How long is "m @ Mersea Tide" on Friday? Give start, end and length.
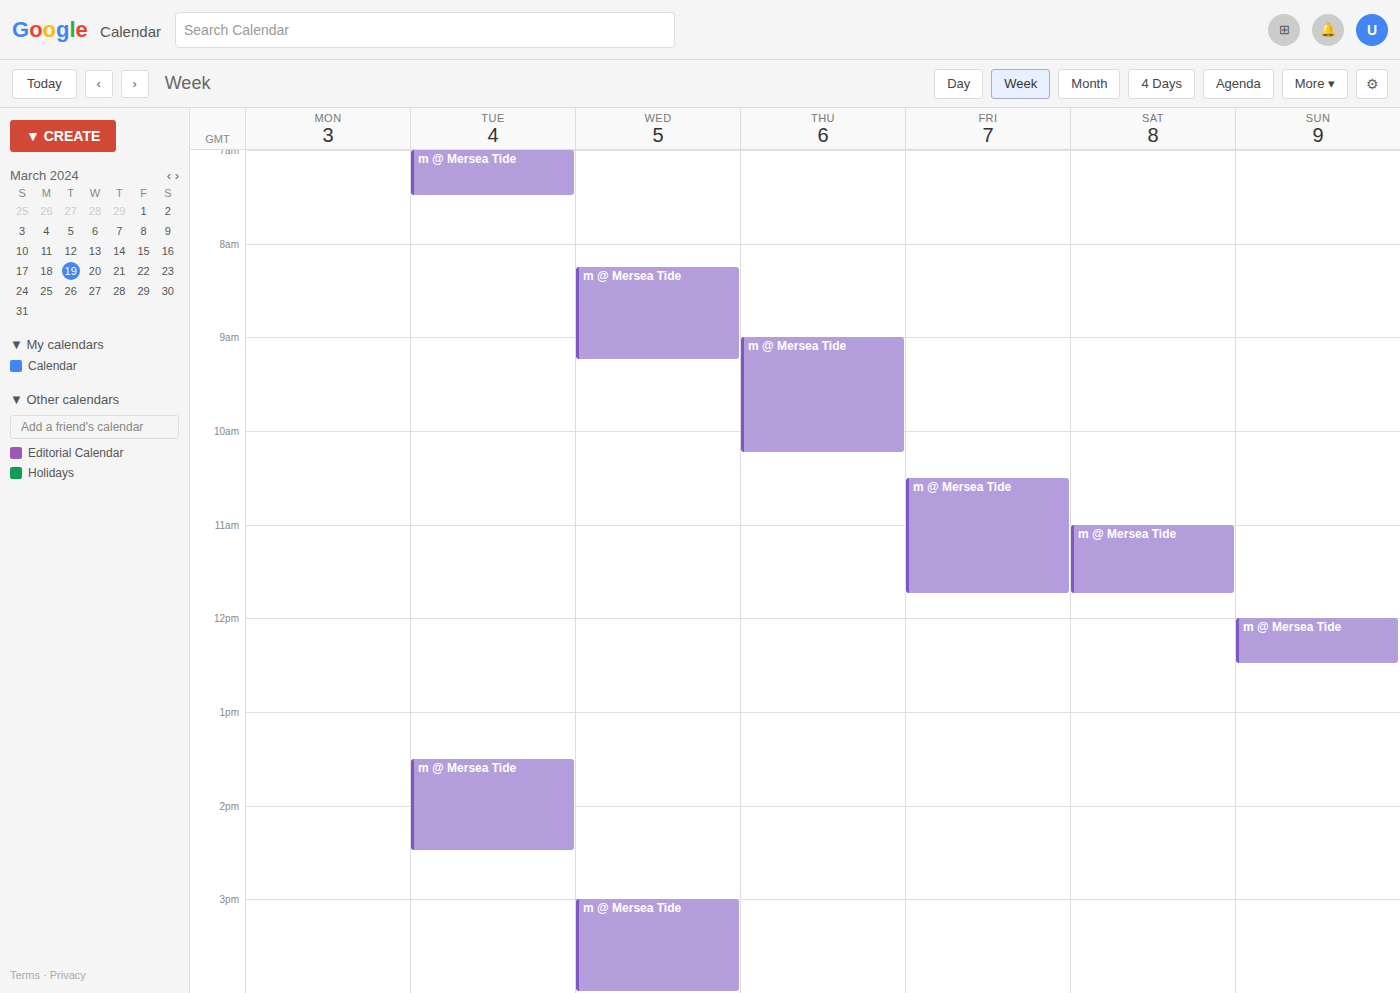
10:30 AM to 11:45 AM, 1 hour 15 minutes